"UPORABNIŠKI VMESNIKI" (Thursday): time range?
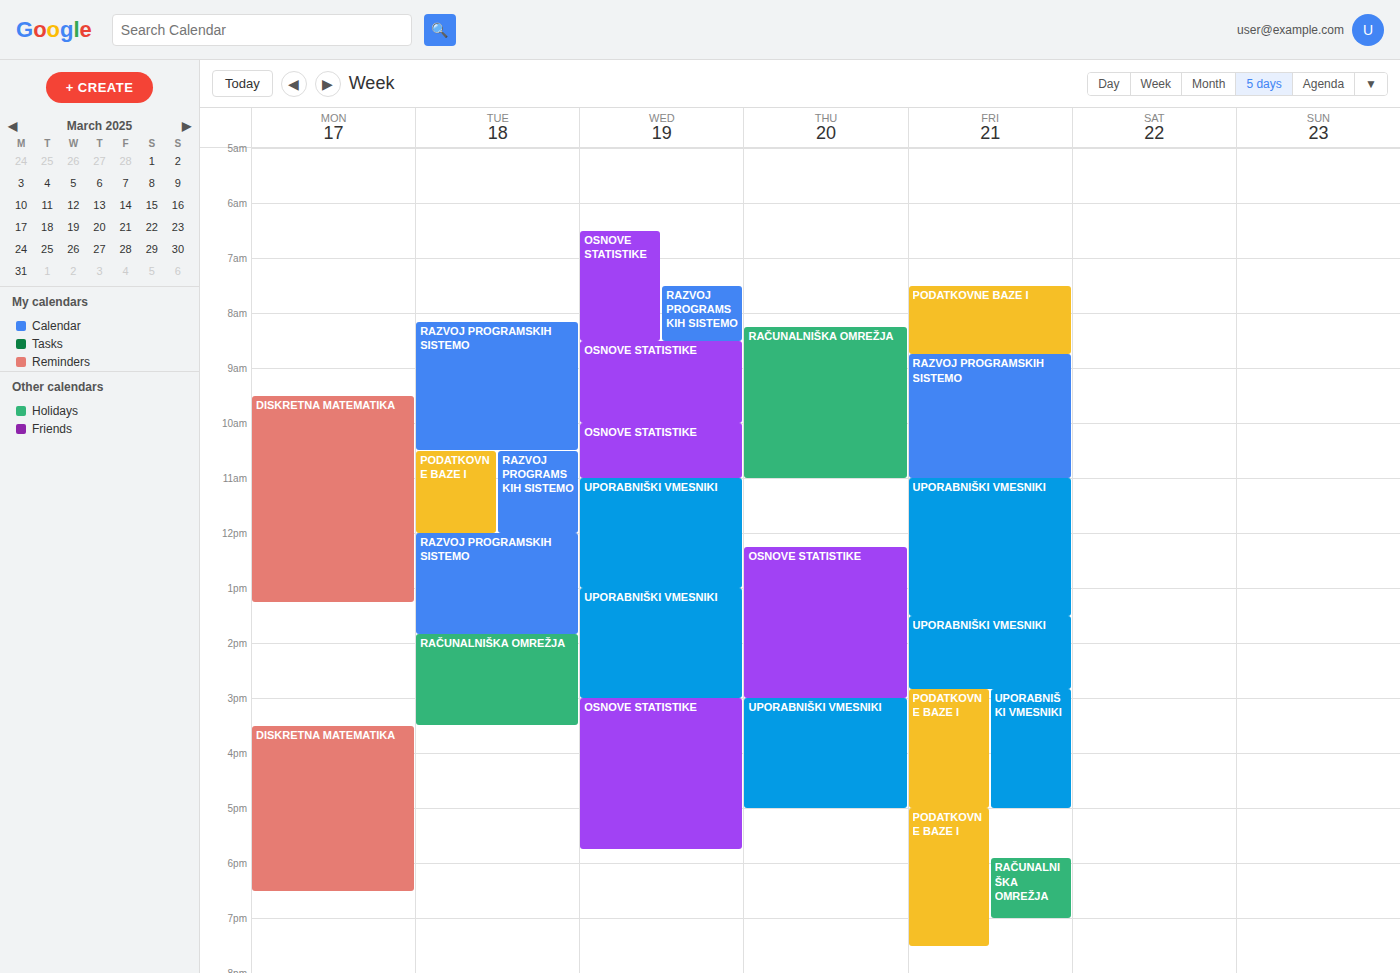
15:00 to 17:00